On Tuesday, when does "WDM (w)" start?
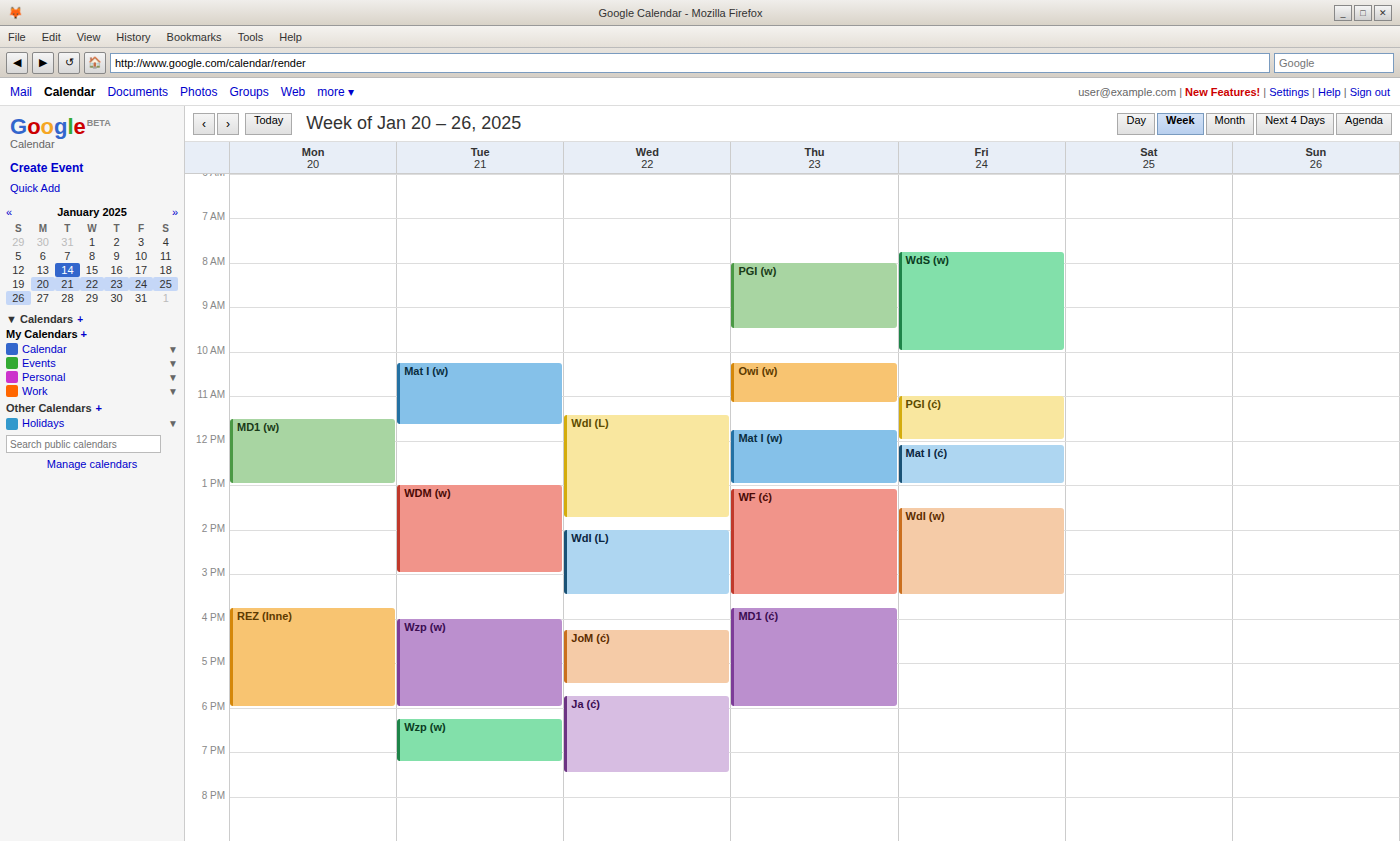
1:00 PM